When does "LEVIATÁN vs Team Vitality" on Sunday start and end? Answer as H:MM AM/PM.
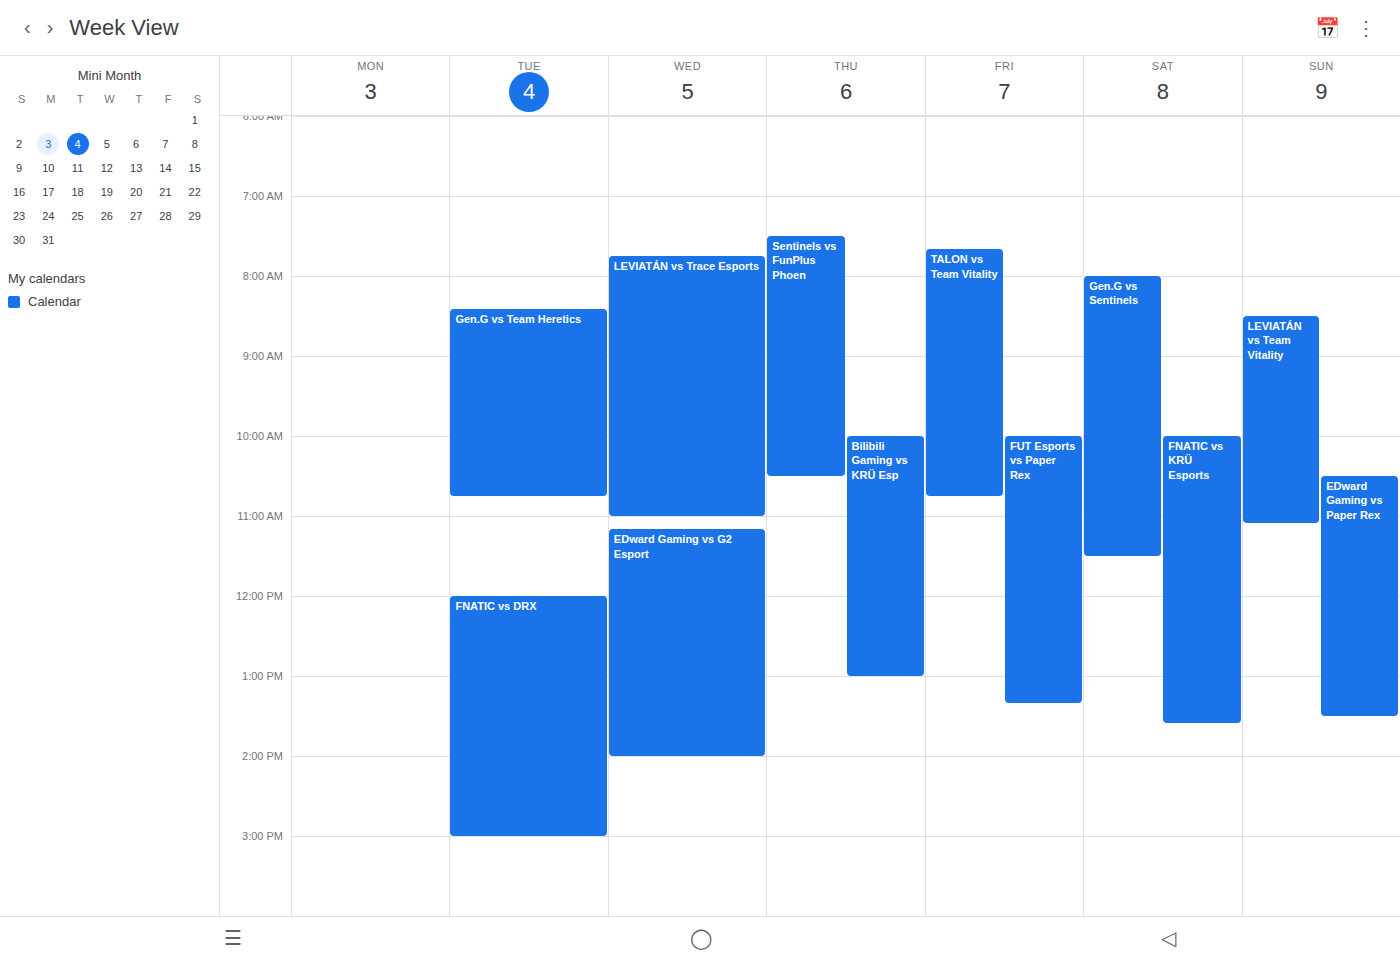
8:30 AM to 11:05 AM